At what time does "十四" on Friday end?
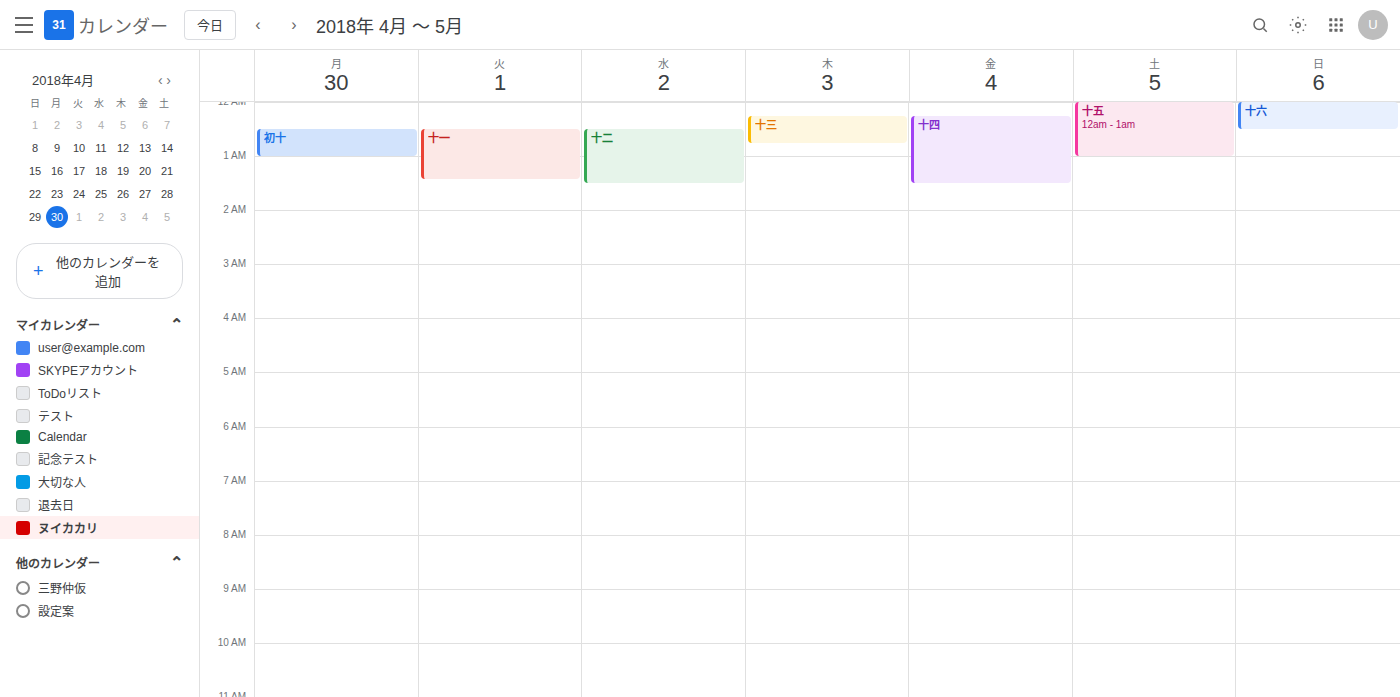
1:30 AM